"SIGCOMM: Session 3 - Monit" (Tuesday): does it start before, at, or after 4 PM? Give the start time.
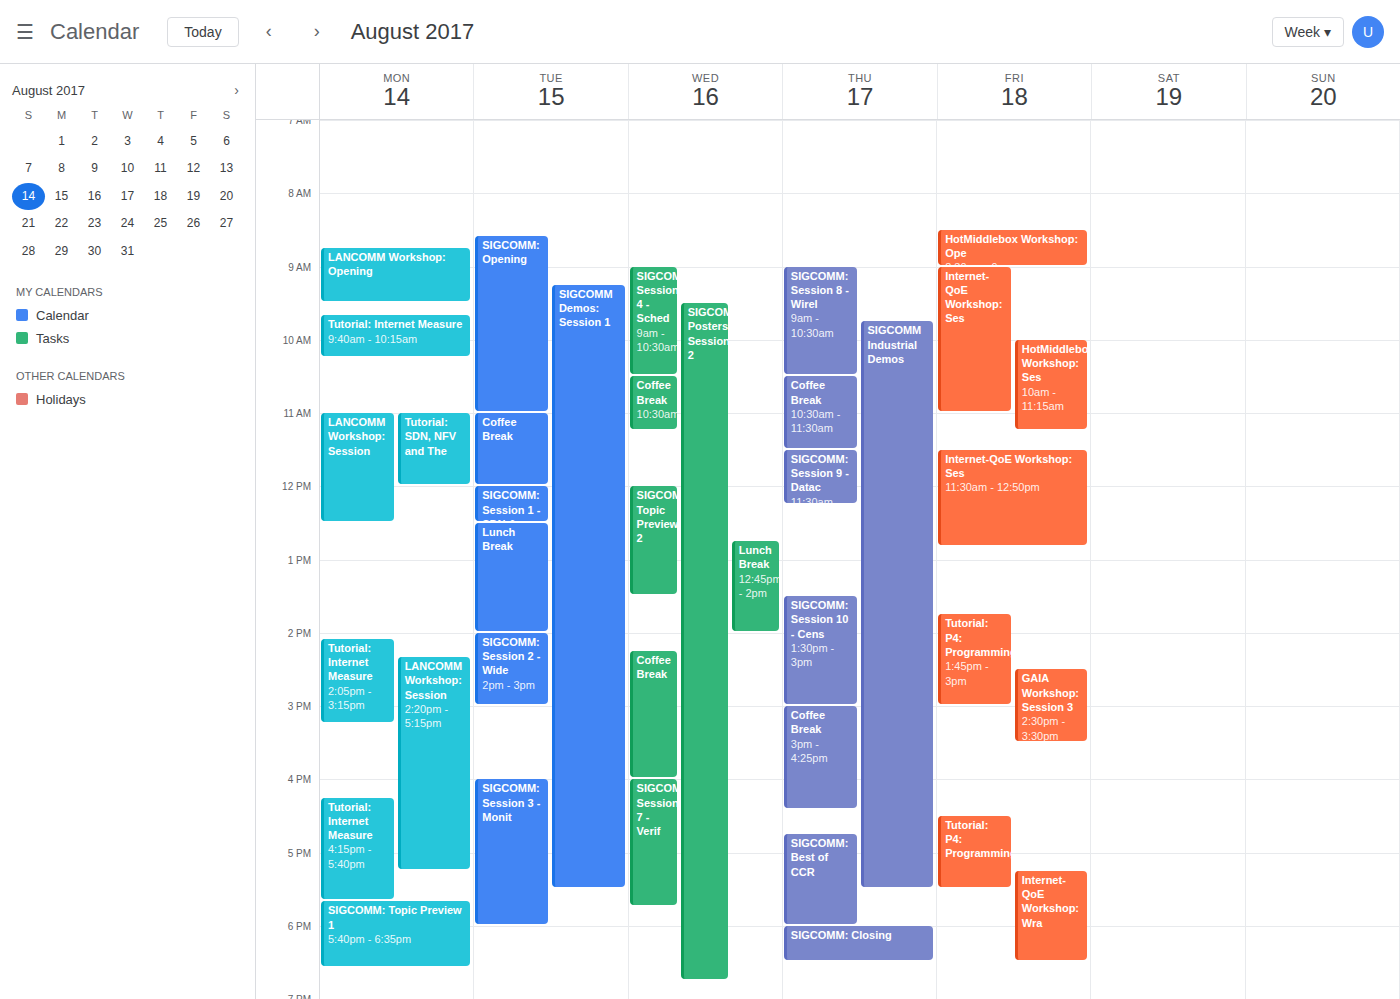
4:00 PM -- exactly at 4 PM, on the 4 PM line.